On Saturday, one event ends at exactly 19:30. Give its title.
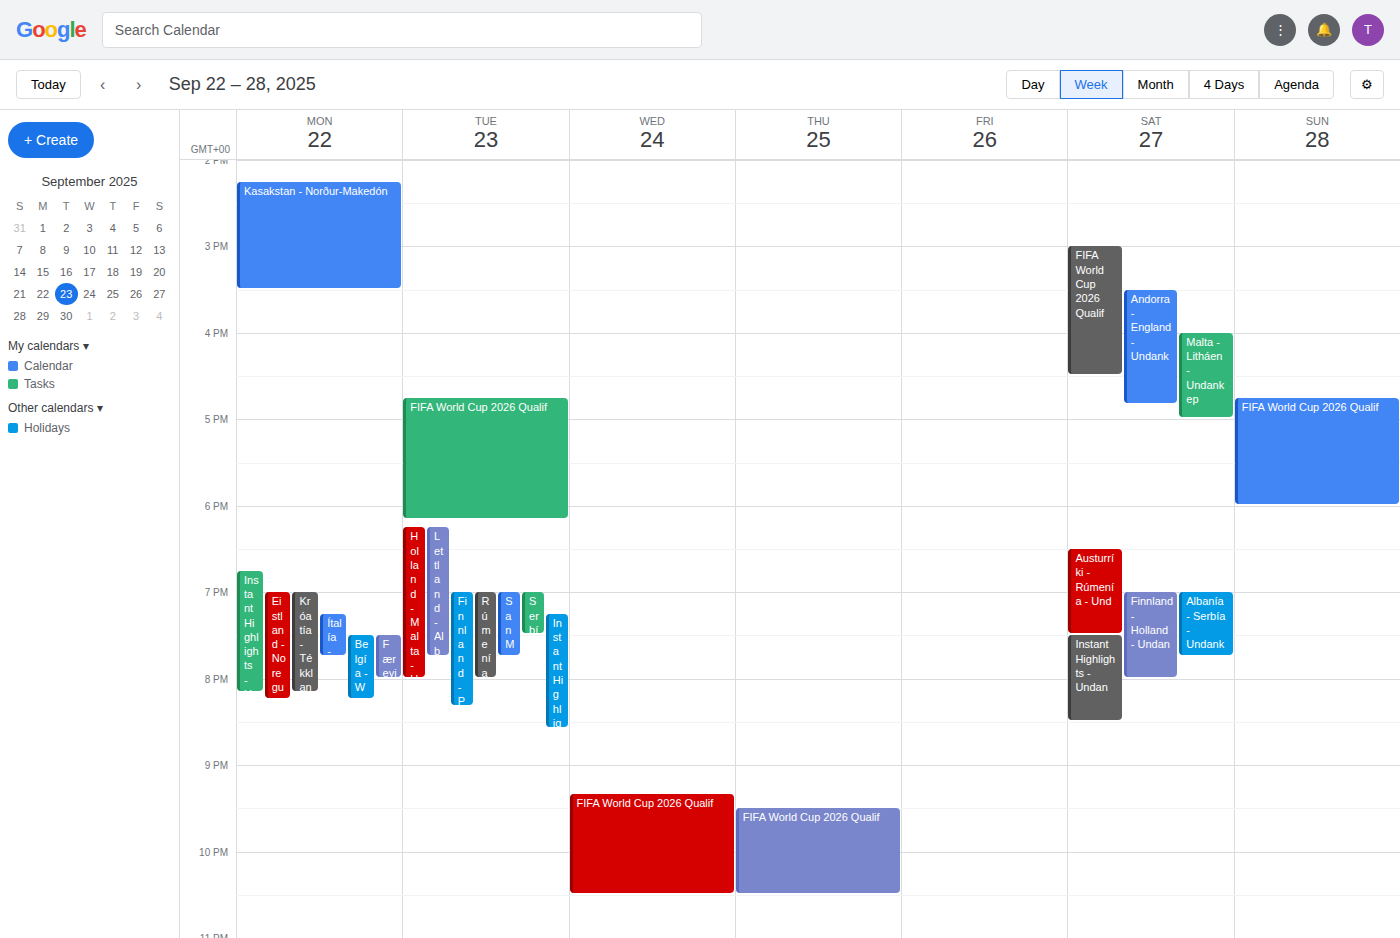
"Austurríki - Rúmenía - Und"